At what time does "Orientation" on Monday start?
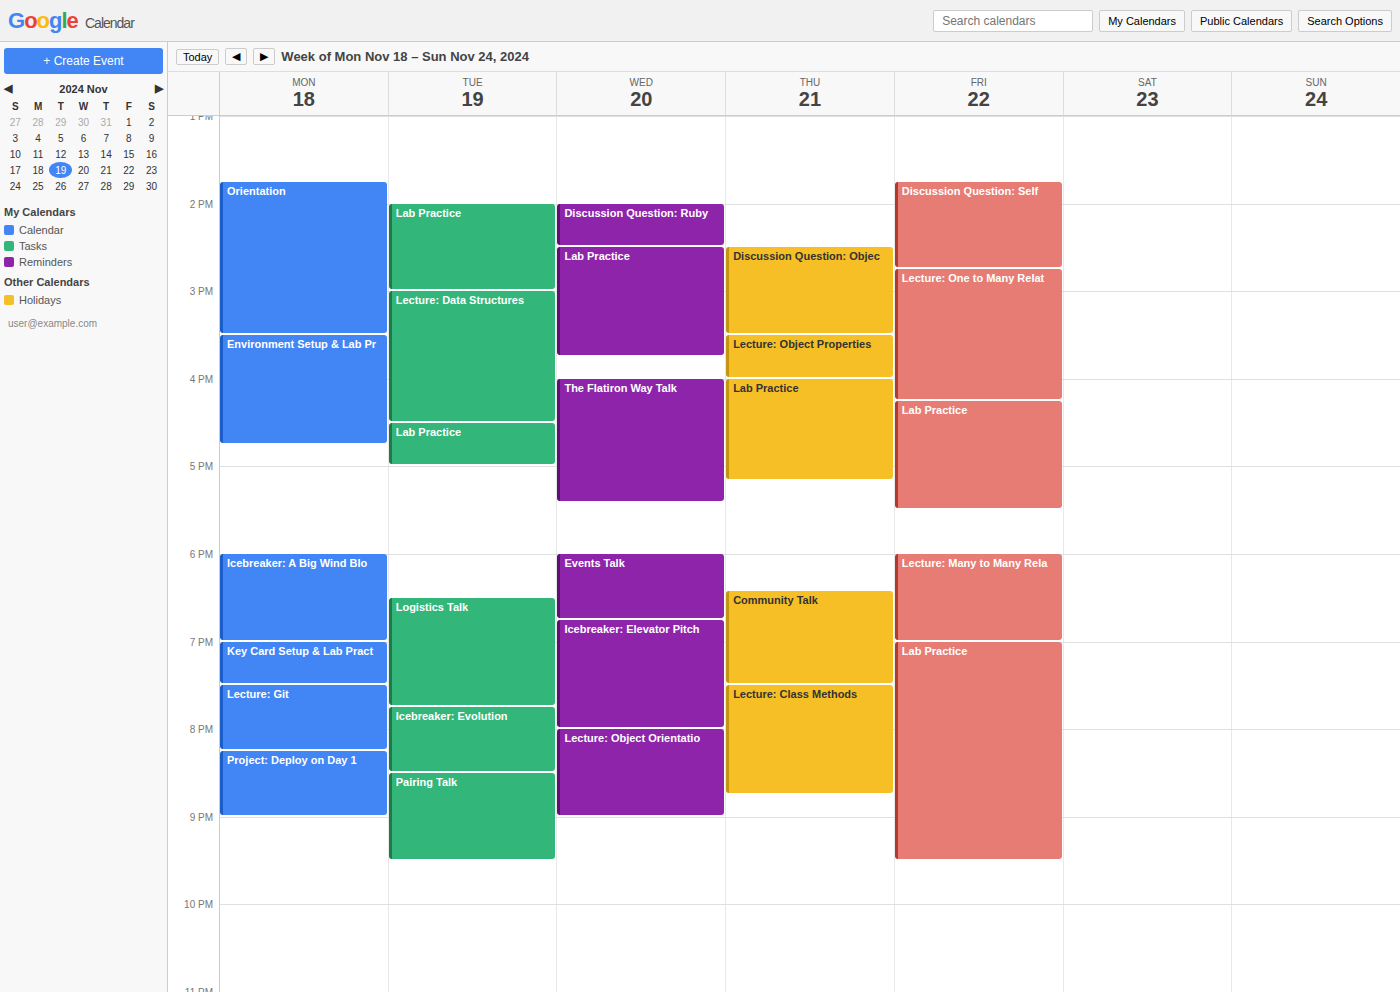
1:45 PM